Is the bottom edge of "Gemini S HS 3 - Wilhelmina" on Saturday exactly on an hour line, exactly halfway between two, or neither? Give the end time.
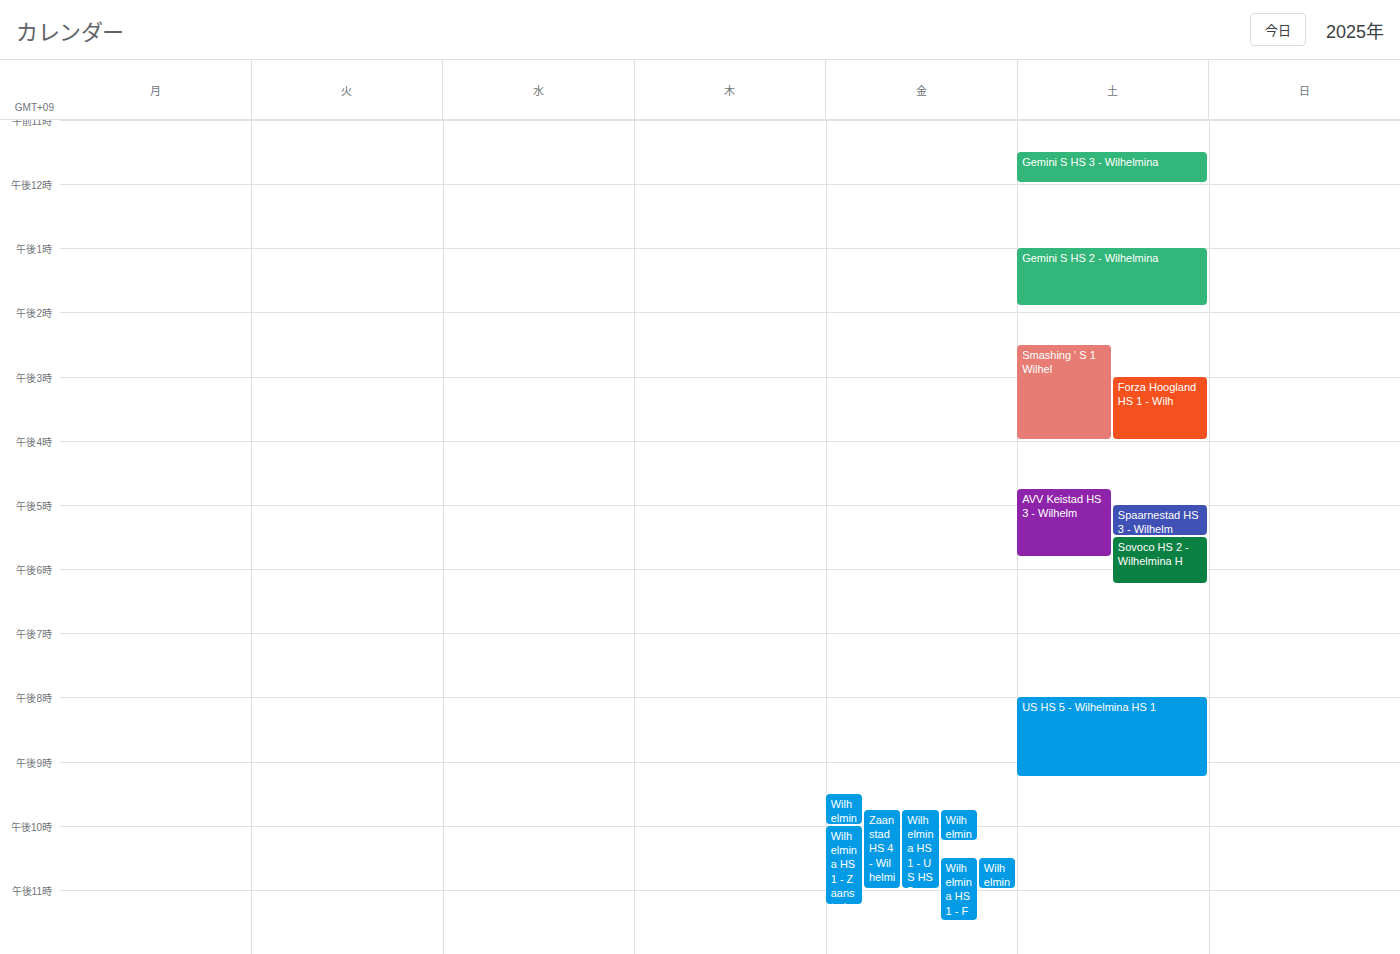
12:00 -- exactly on the 12:00 line.